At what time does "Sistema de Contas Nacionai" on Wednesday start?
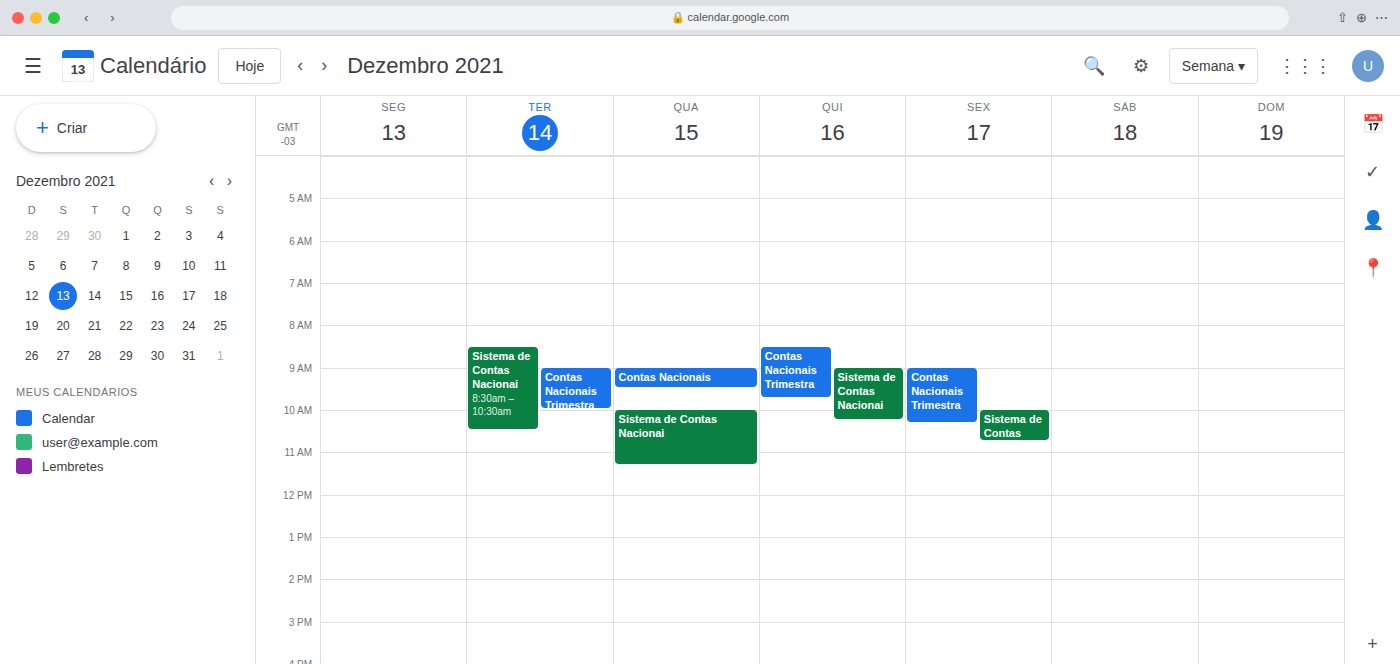
10:00 AM